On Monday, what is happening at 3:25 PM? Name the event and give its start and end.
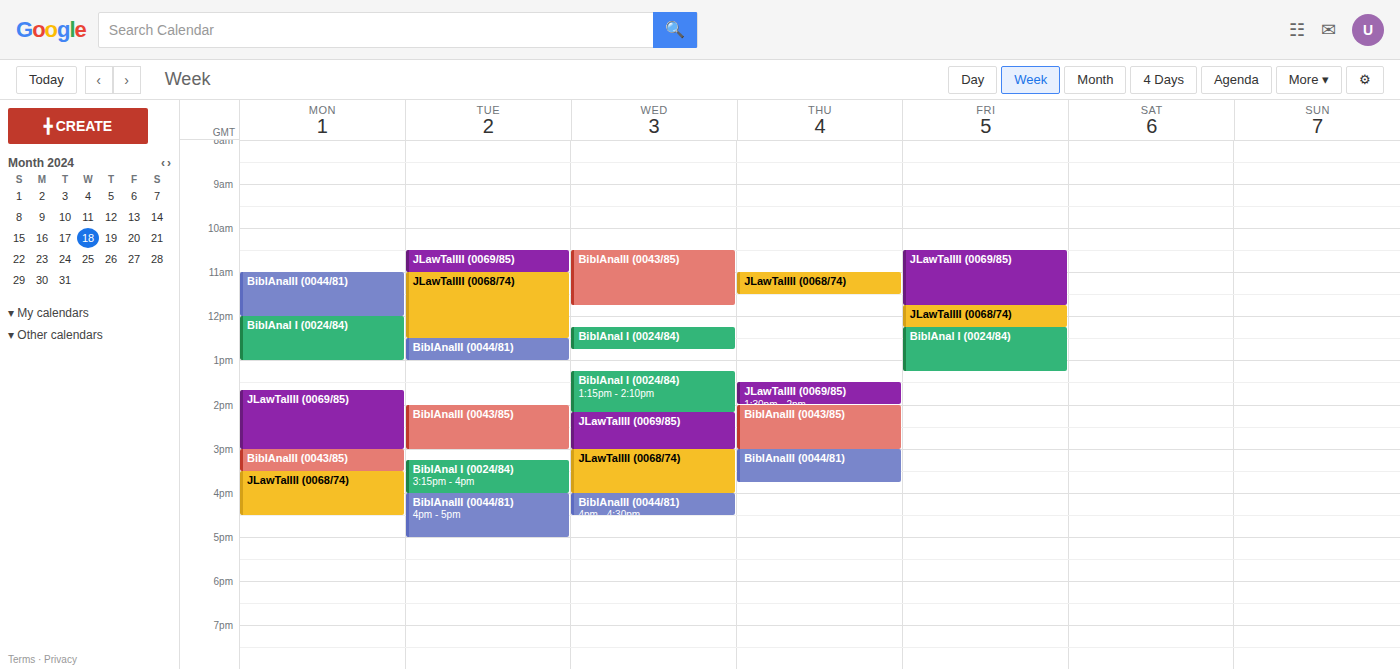
"BiblAnalII (0043/85)", 3:00 PM to 3:30 PM